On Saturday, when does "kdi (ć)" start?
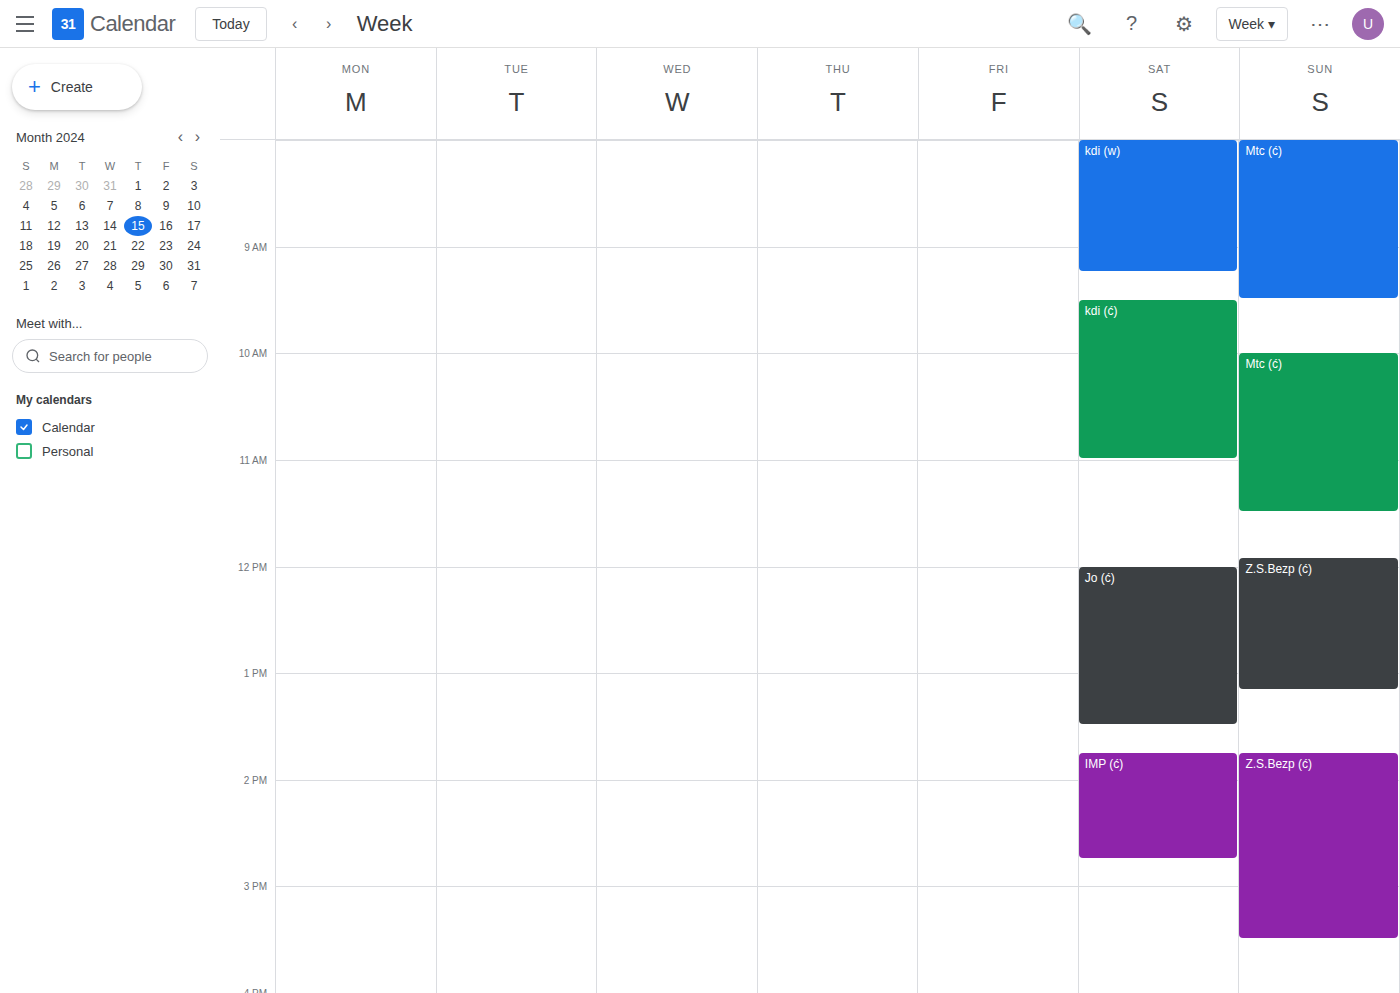
9:30 AM